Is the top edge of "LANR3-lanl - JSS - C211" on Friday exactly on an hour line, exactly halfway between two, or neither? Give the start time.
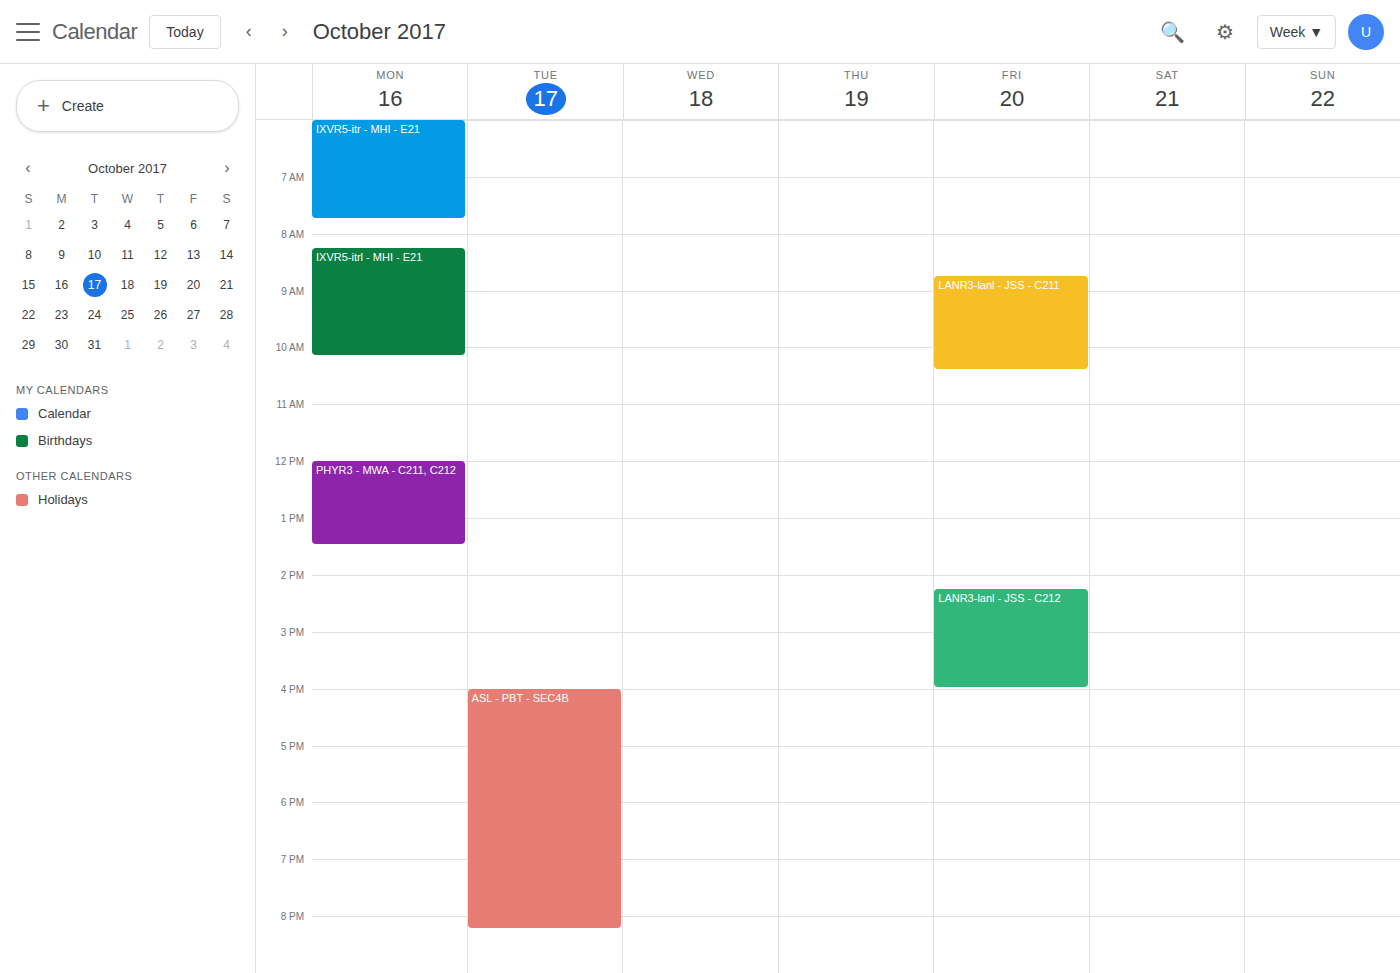
8:45 AM -- neither: three quarters of the way from the 8 AM line to the 9 AM line.